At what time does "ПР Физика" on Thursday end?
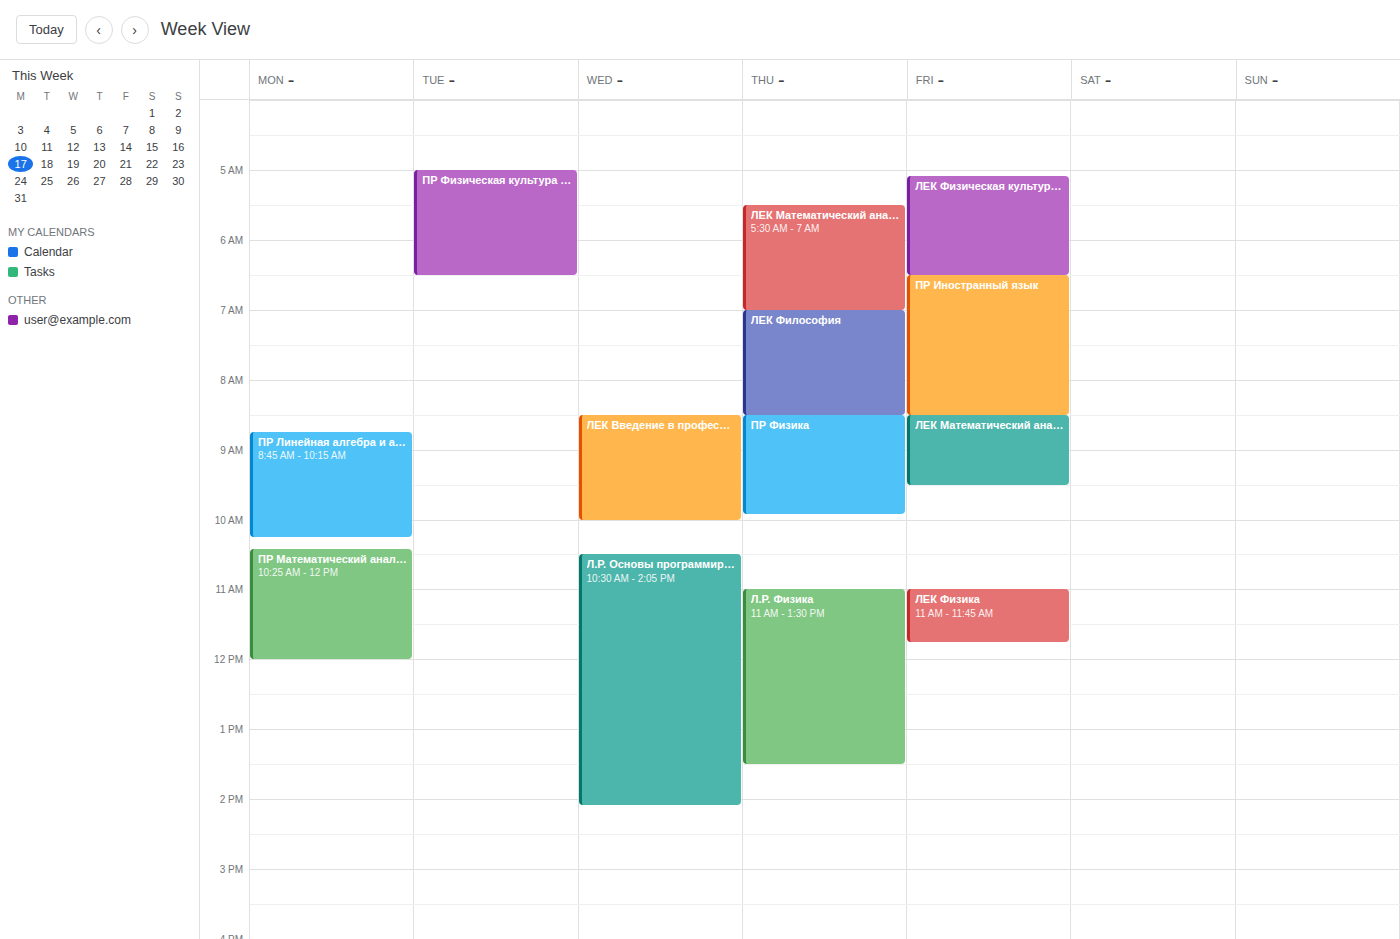
09:55